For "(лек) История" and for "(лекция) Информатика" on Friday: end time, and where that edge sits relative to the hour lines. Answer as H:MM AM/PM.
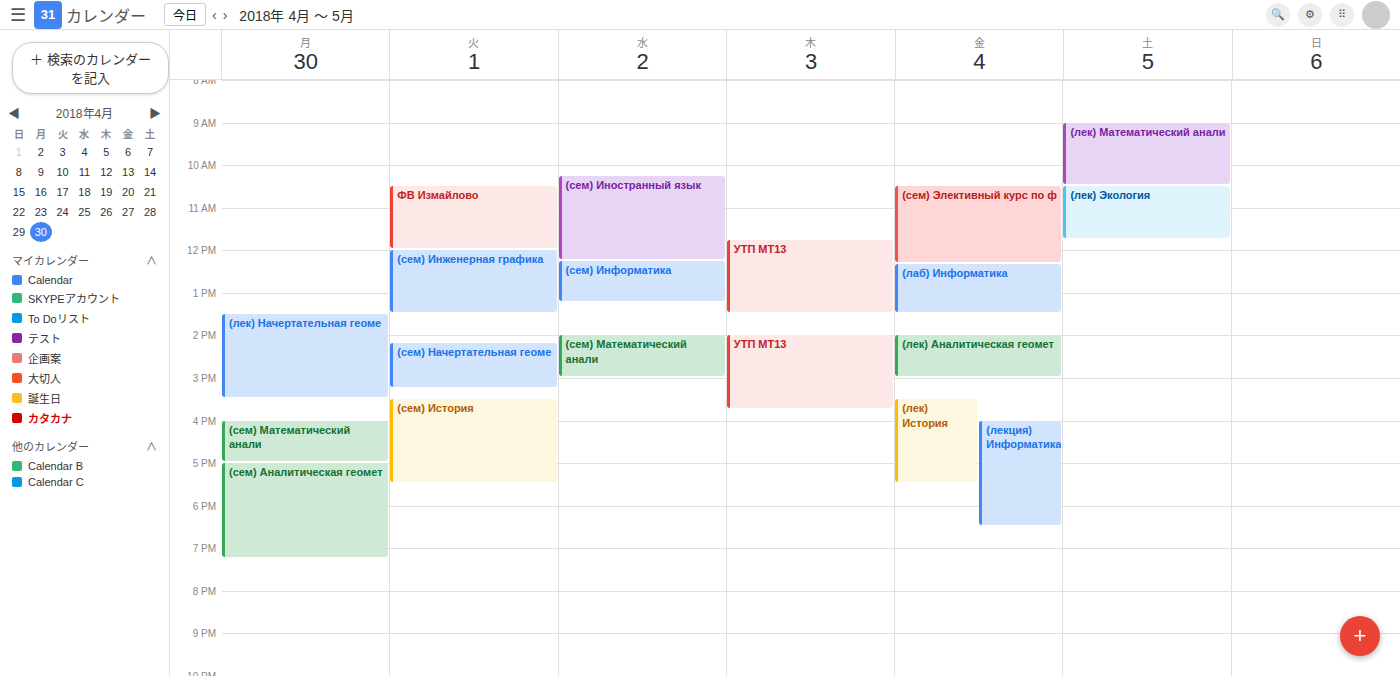
"(лек) История": 5:30 PM, halfway between the 5 PM and 6 PM lines. "(лекция) Информатика": 6:30 PM, halfway between the 6 PM and 7 PM lines.